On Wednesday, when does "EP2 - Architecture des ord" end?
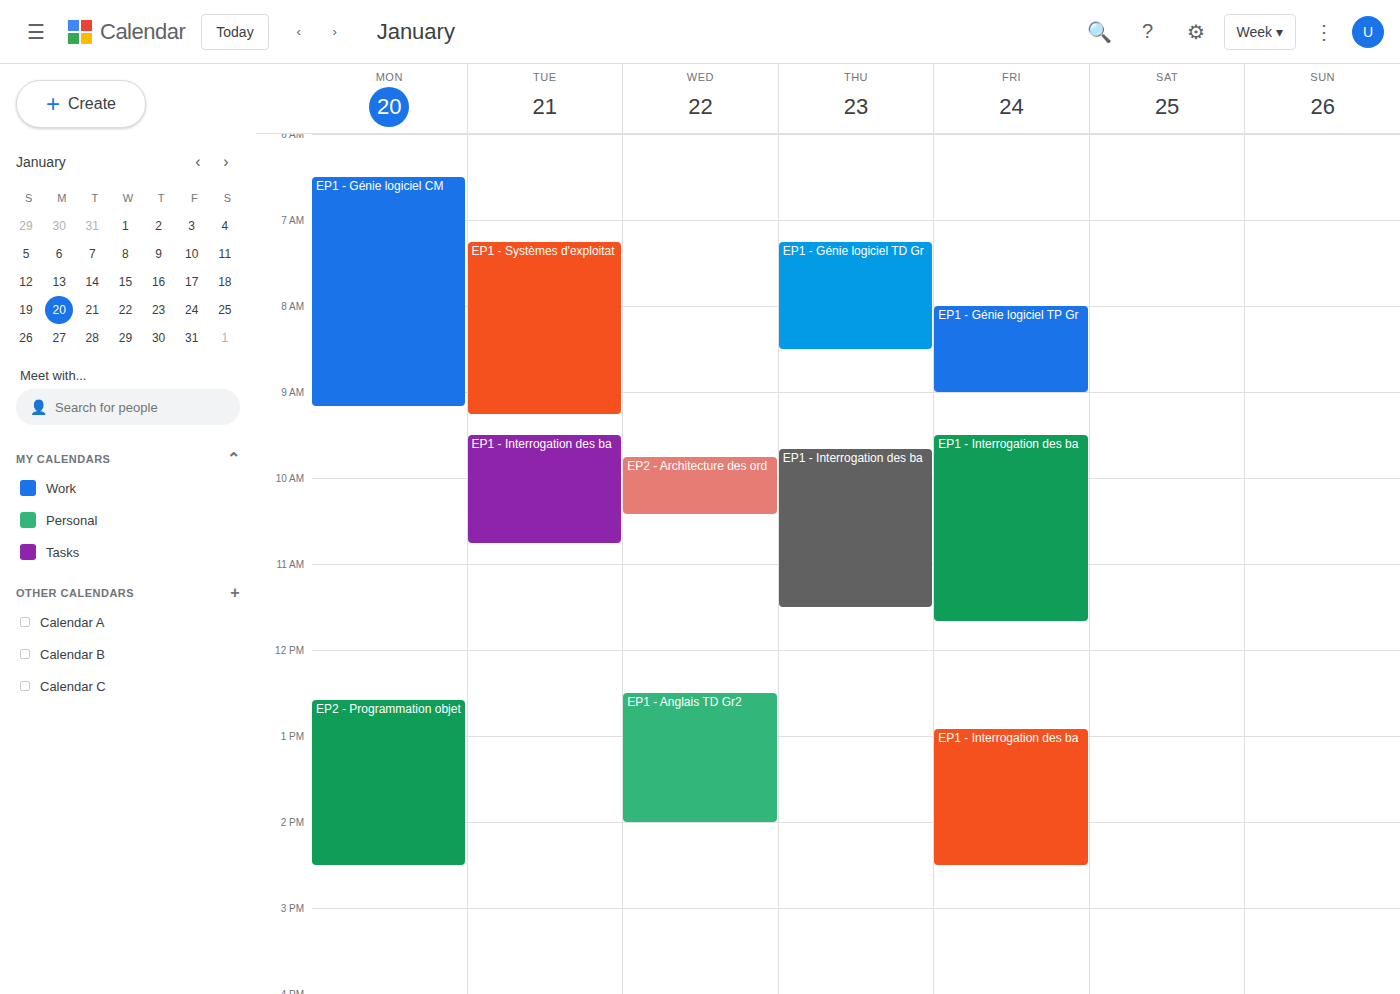
10:25 AM